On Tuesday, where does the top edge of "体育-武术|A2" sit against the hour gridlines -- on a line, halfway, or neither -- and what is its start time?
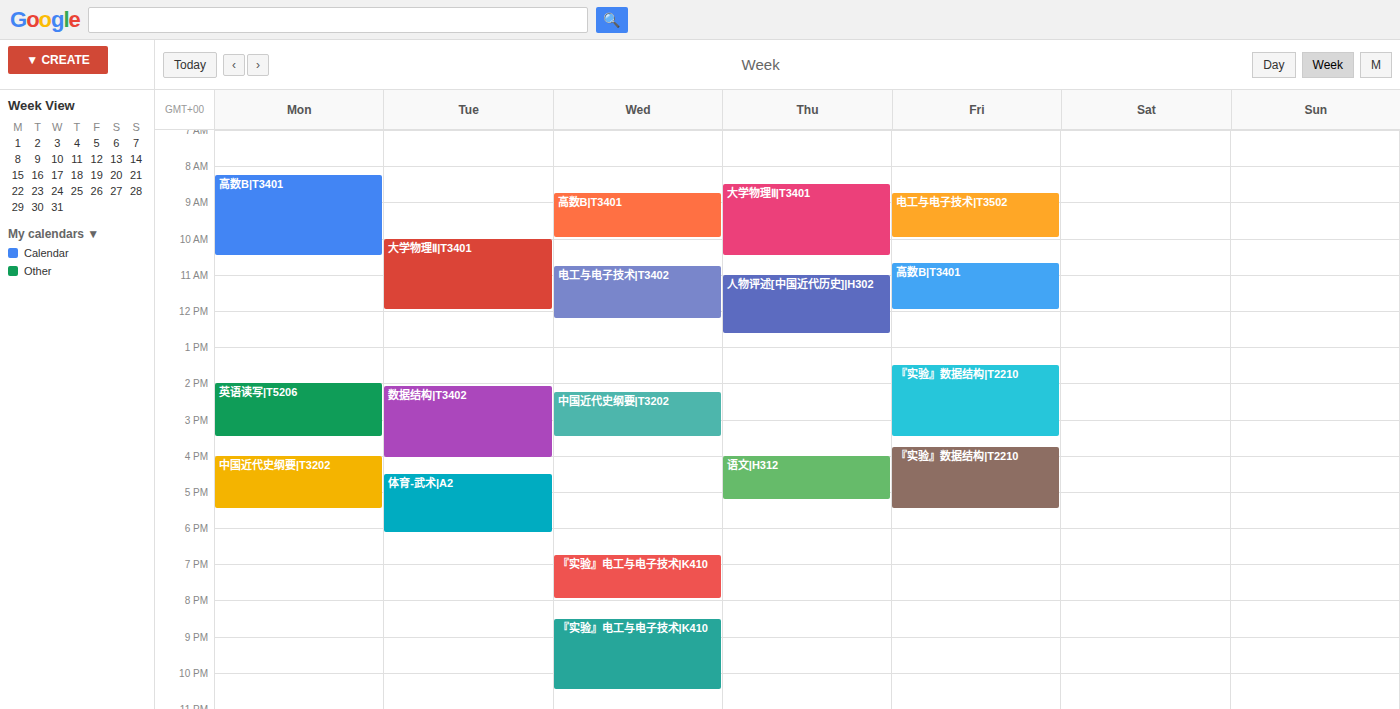
4:30 PM -- halfway between the 4 PM and 5 PM lines.